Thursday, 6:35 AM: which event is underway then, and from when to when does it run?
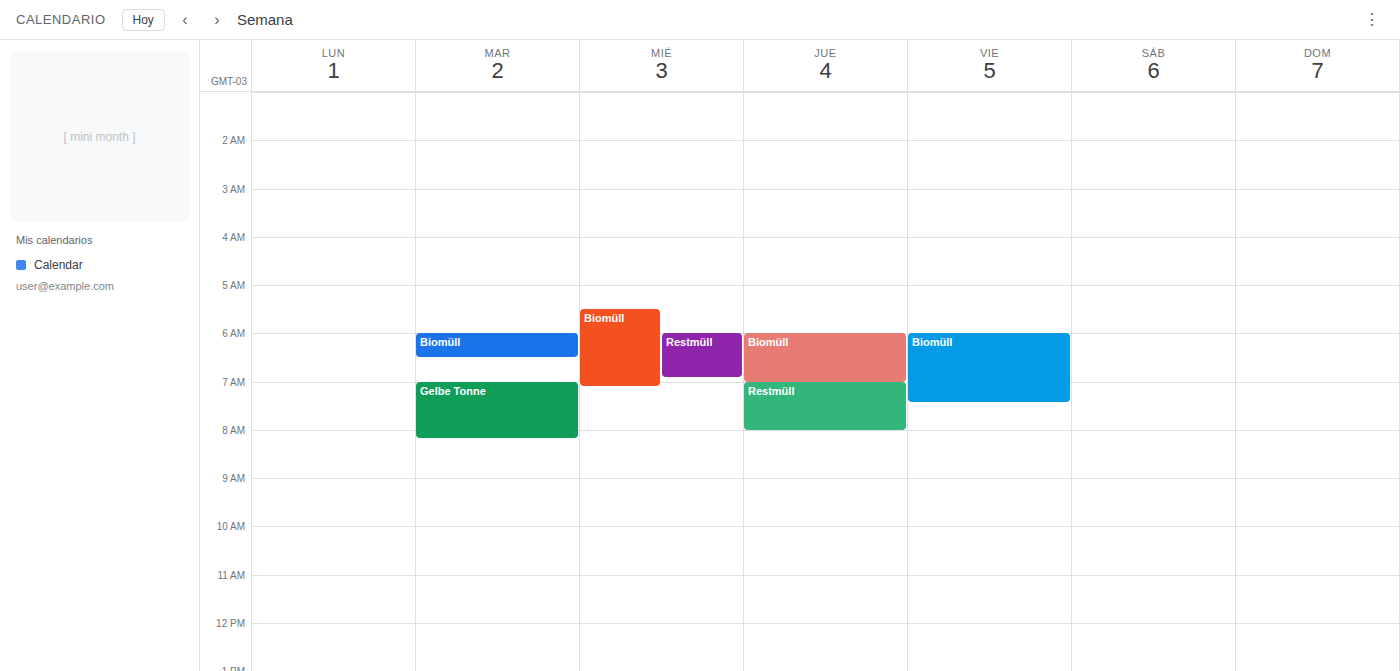
"Biomüll", 6:00 AM to 7:00 AM